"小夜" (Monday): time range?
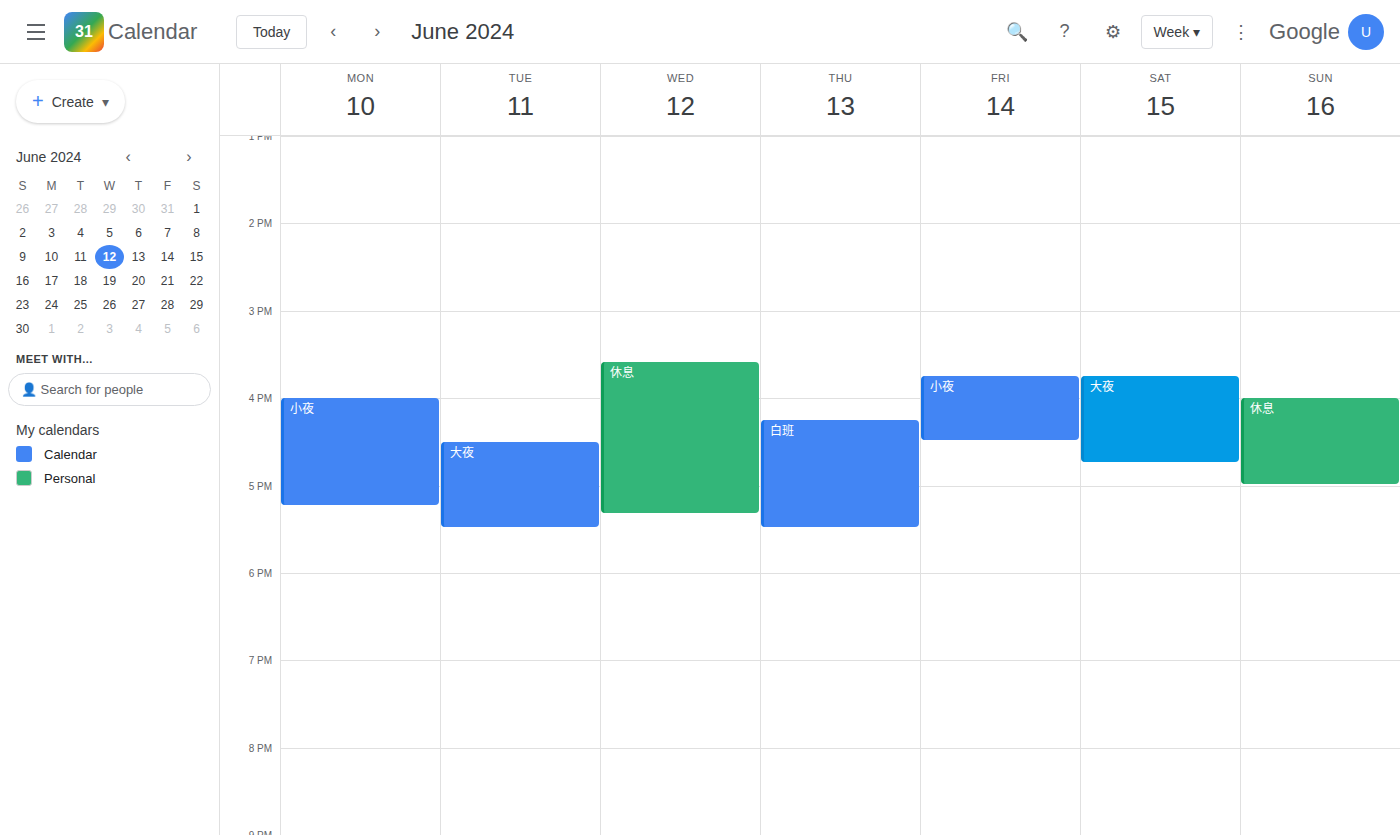
4:00 PM to 5:15 PM